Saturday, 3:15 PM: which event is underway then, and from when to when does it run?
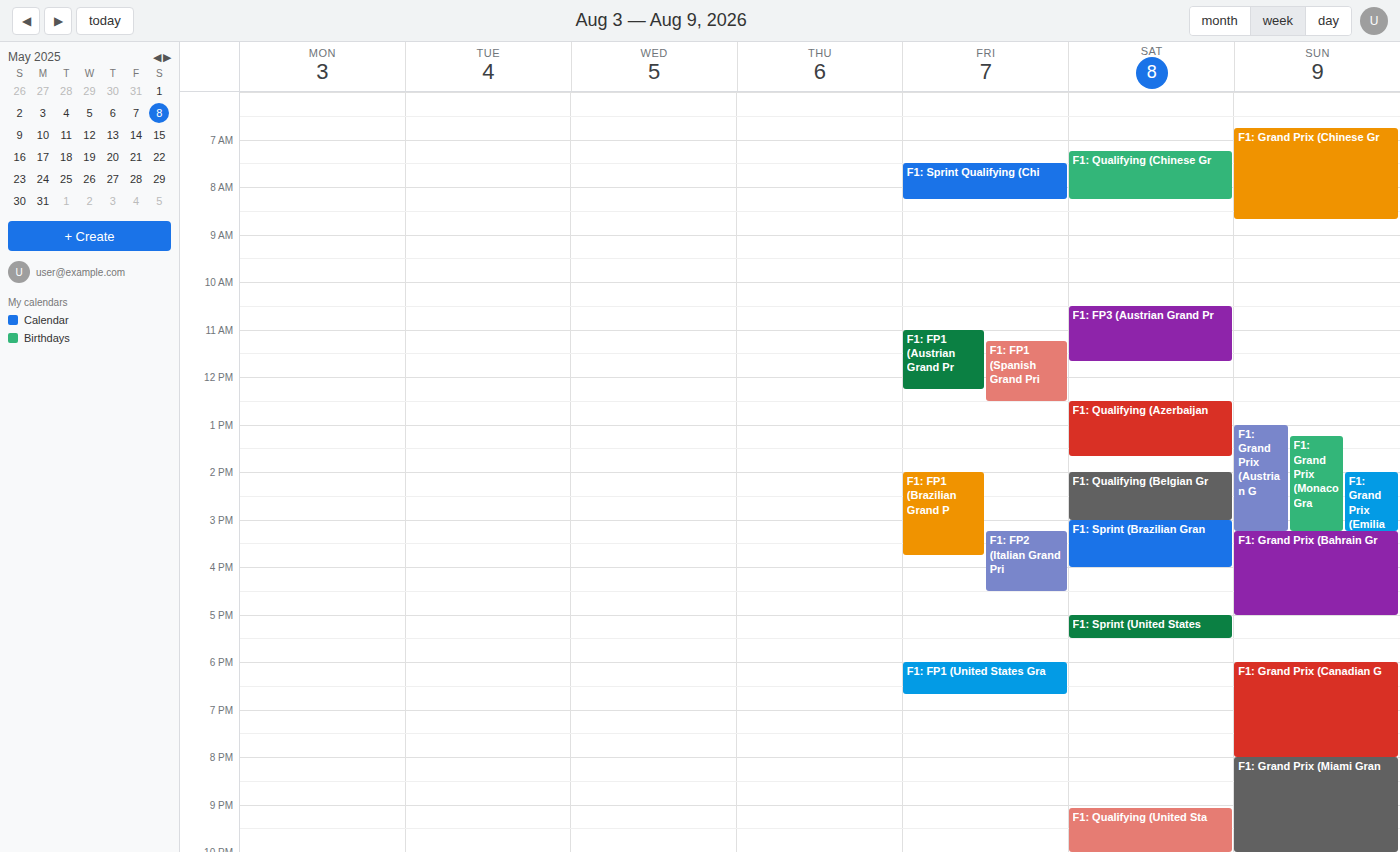
"F1: Sprint (Brazilian Gran", 3:00 PM to 4:00 PM